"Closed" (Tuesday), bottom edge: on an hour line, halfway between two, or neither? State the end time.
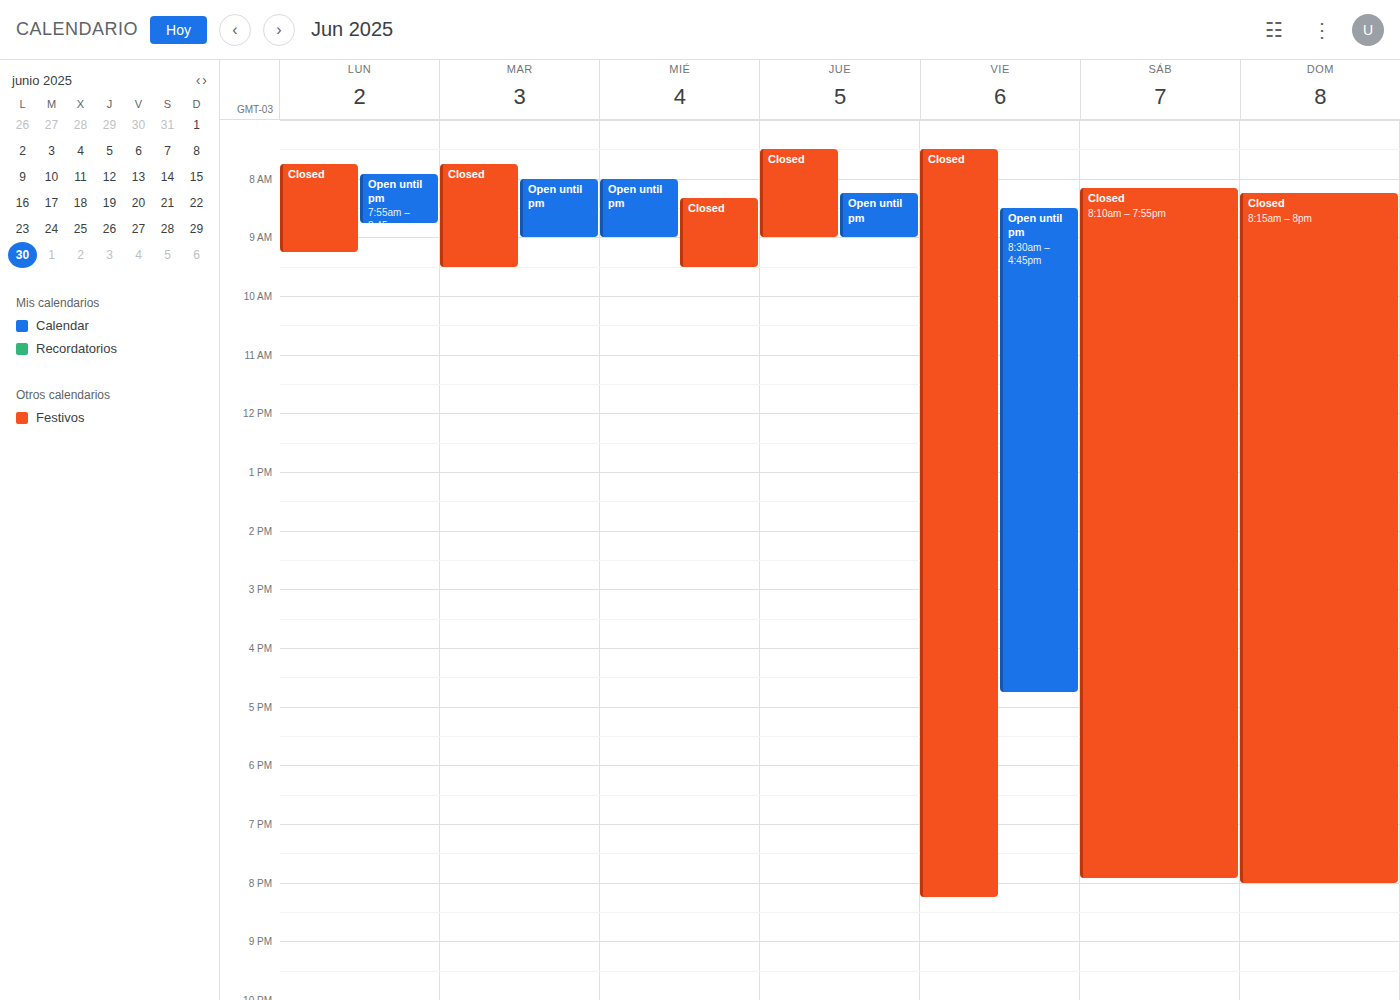
9:30 AM -- halfway between the 9 AM and 10 AM lines.